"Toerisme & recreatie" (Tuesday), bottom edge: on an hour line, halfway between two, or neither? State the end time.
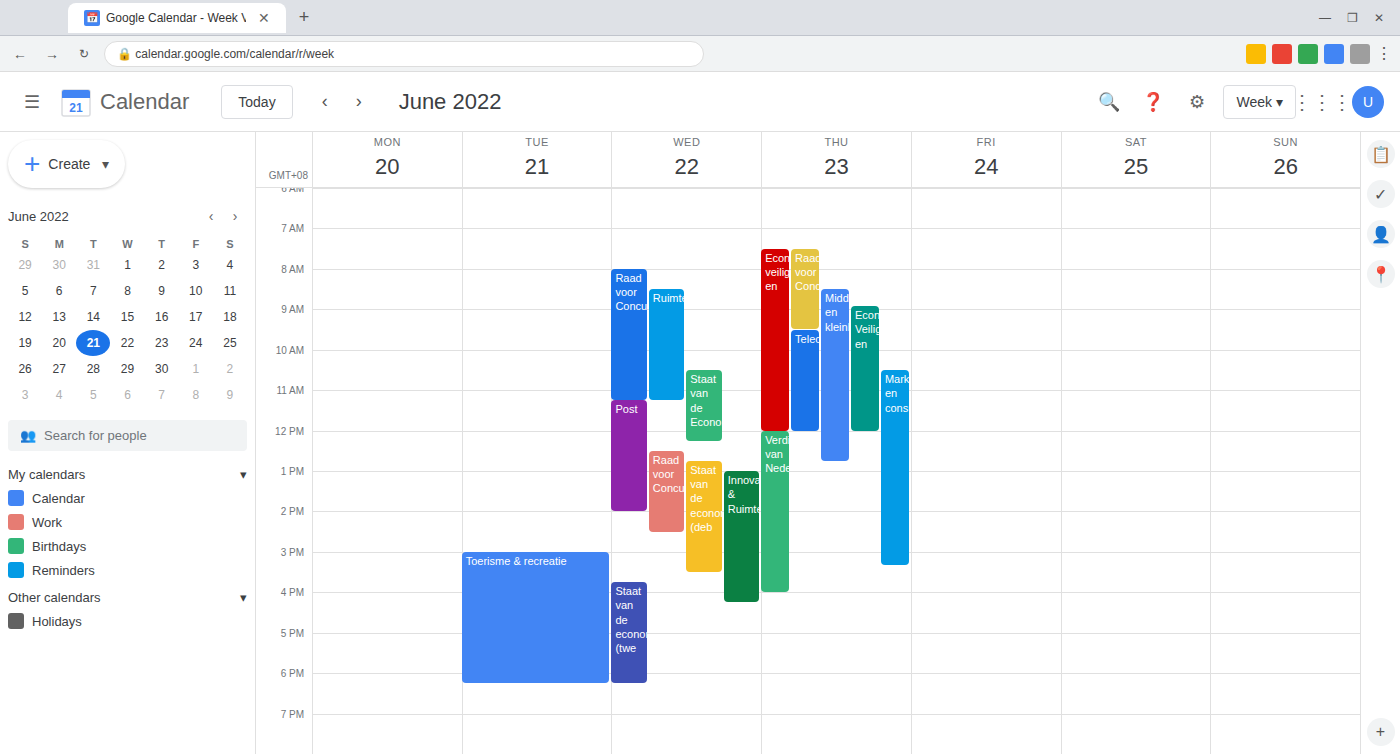
6:15 PM -- neither: a quarter of the way from the 6 PM line to the 7 PM line.